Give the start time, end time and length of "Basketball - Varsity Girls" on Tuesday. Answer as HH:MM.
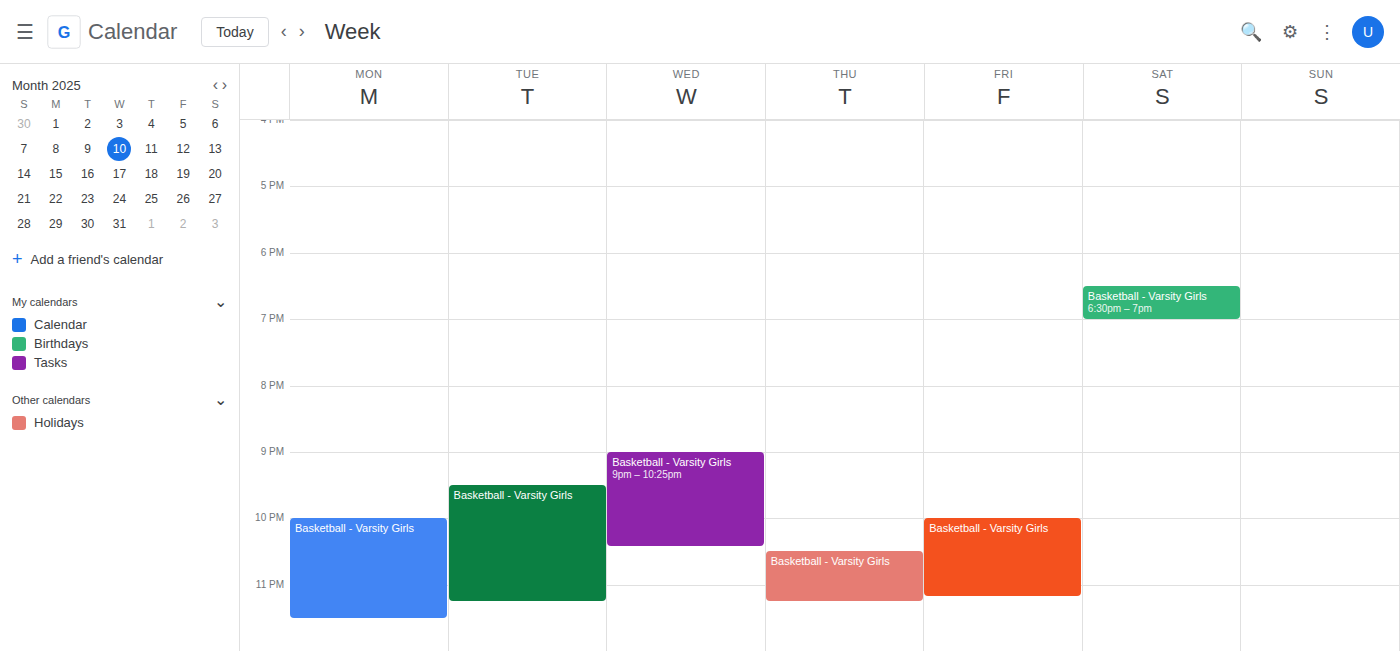
21:30 to 23:15, 1 hour 45 minutes